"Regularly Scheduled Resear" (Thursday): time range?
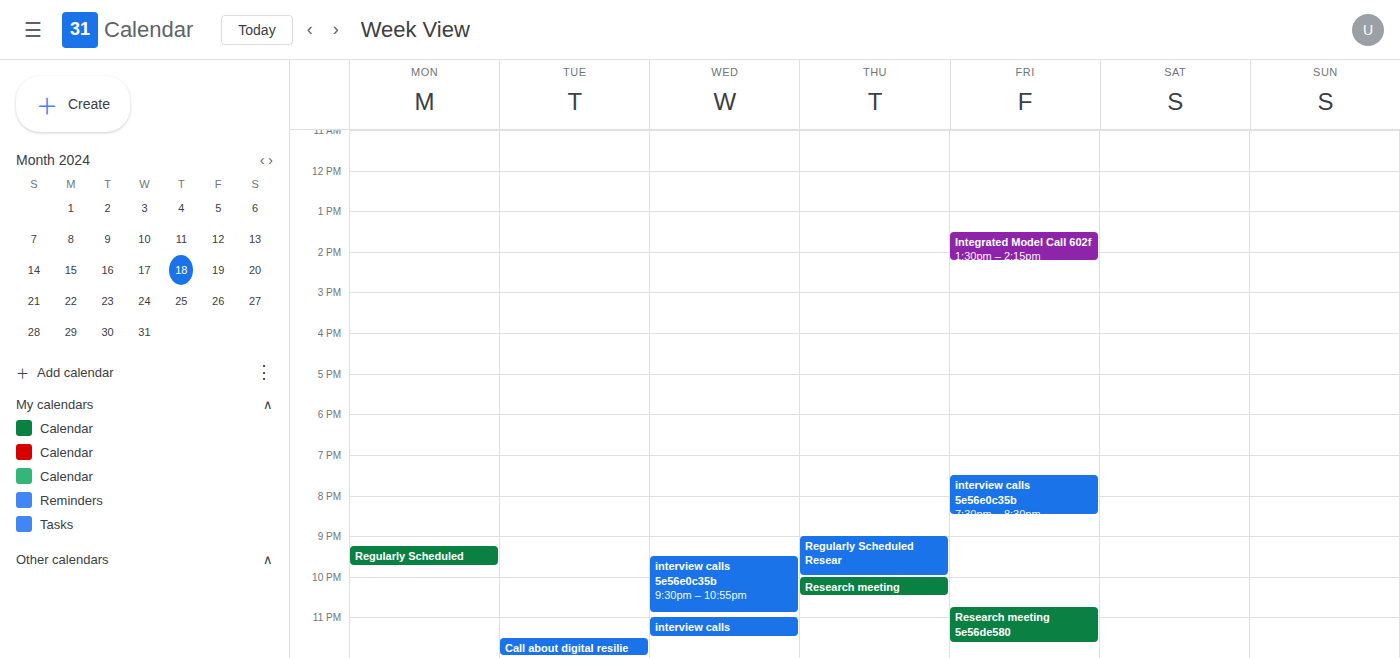
9:00 PM to 10:00 PM